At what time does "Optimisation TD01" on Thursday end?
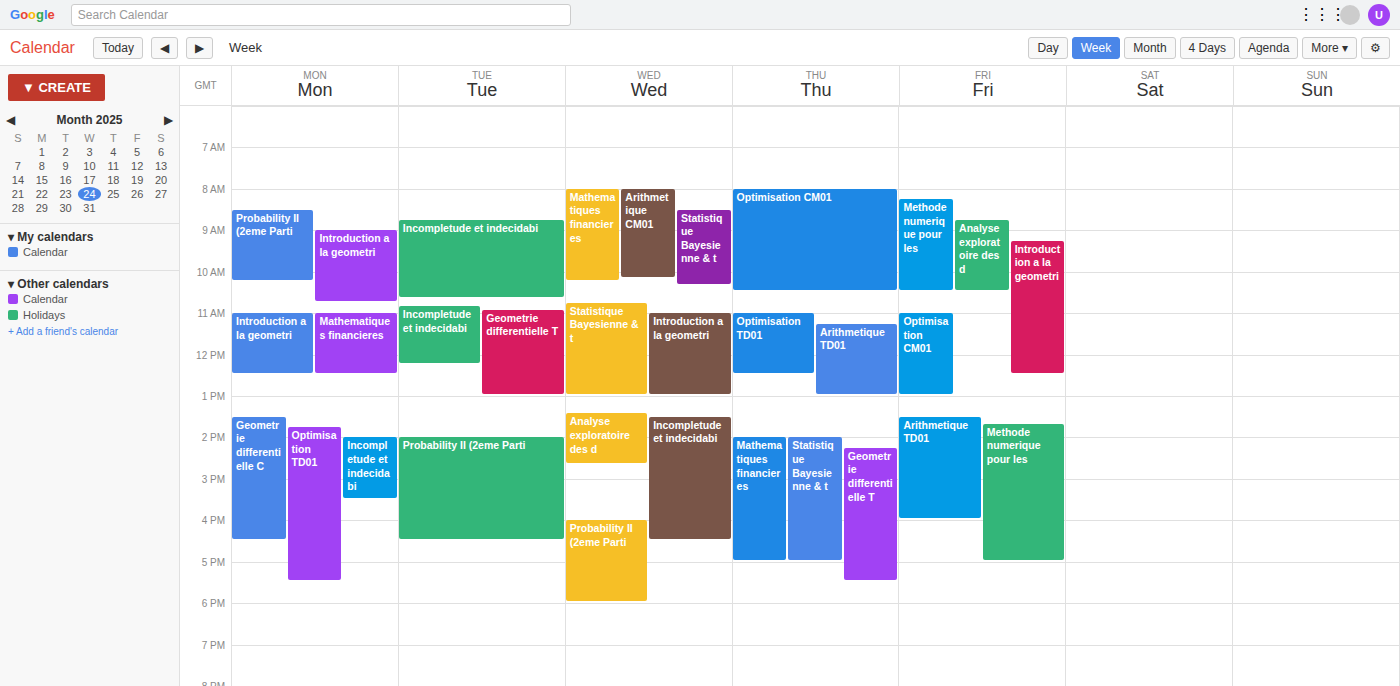
12:30 PM